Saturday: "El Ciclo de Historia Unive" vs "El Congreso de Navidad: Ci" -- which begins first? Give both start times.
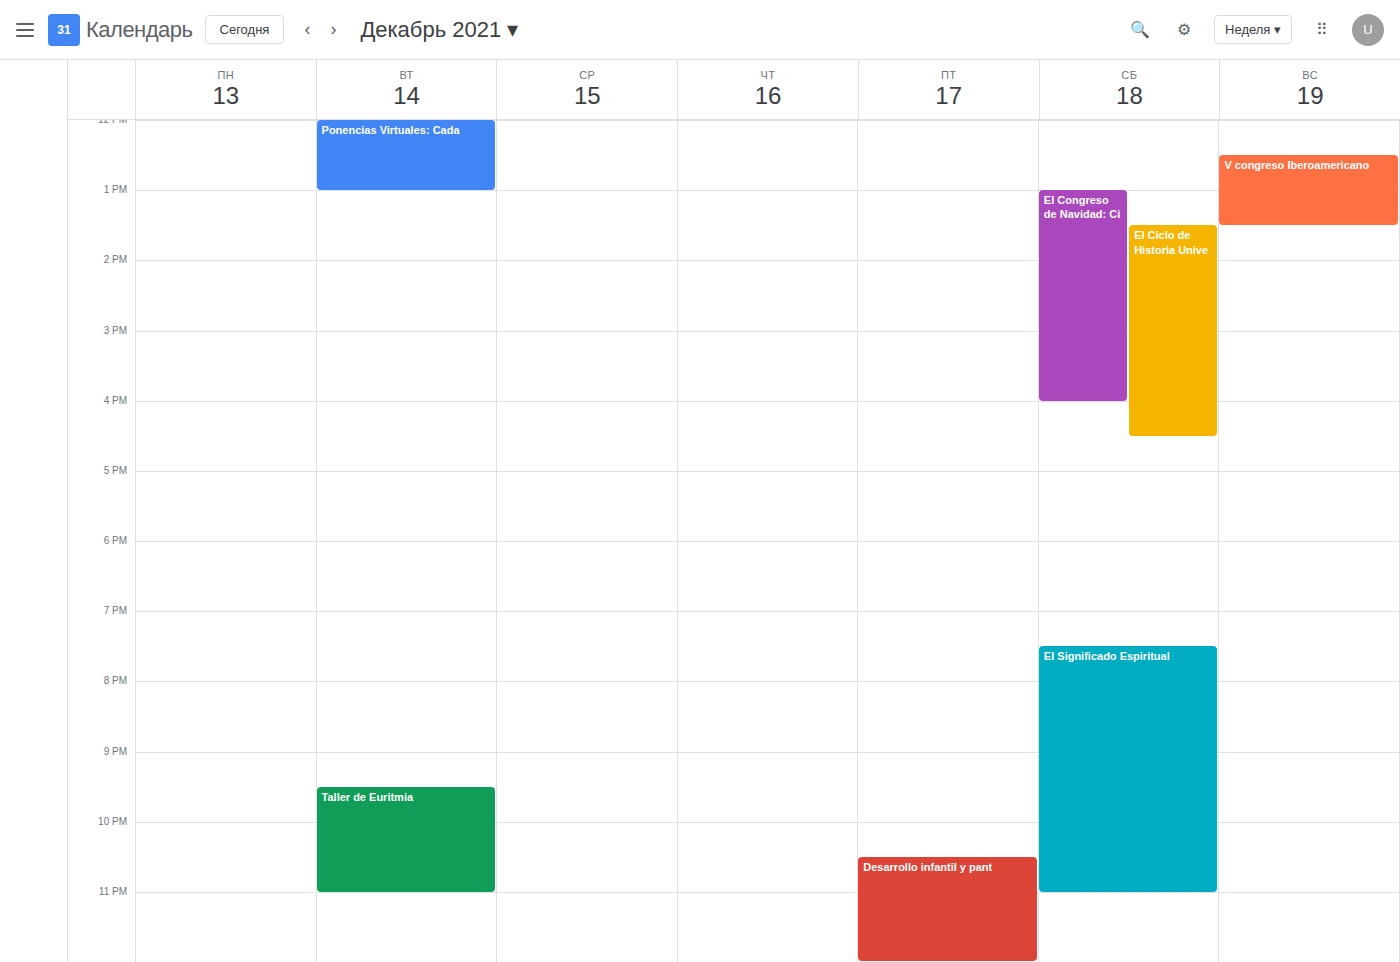
"El Congreso de Navidad: Ci" 1:00 PM; "El Ciclo de Historia Unive" 1:30 PM.